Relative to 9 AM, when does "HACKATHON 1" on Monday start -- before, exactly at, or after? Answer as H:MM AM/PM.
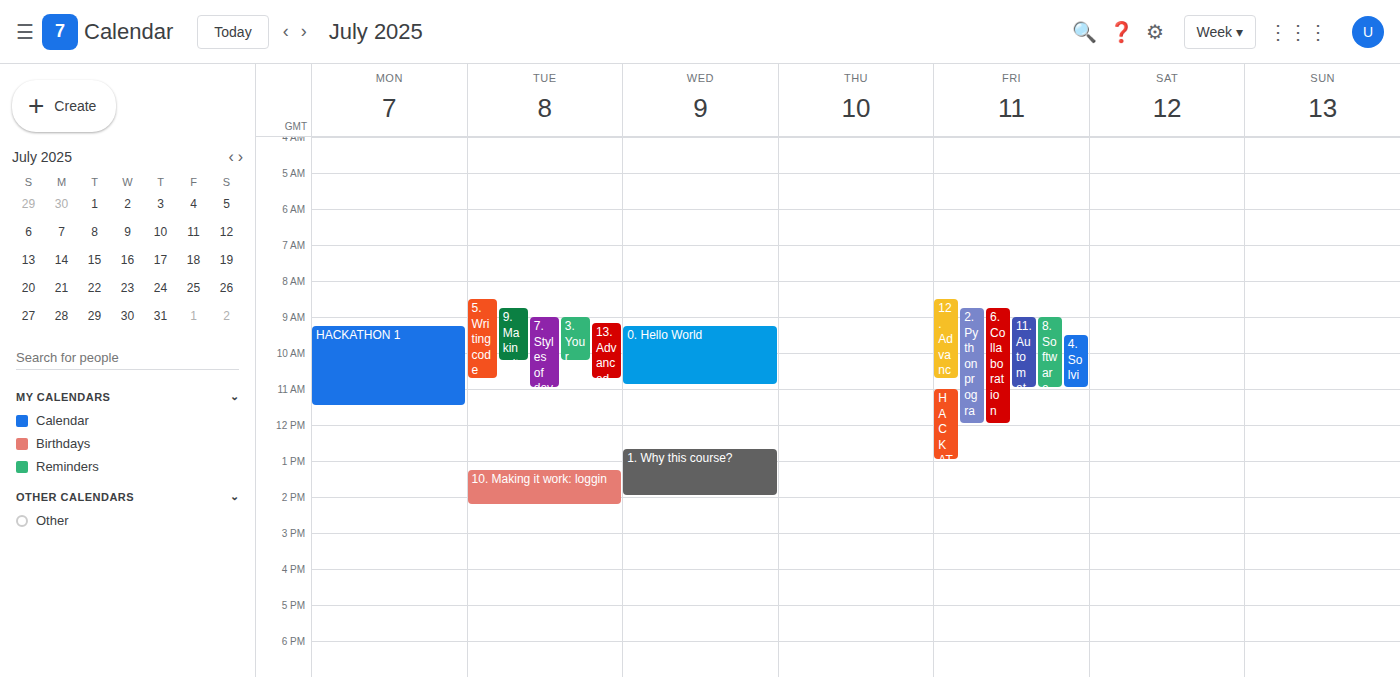
9:15 AM -- after 9 AM, 15 minutes below the 9 AM line.